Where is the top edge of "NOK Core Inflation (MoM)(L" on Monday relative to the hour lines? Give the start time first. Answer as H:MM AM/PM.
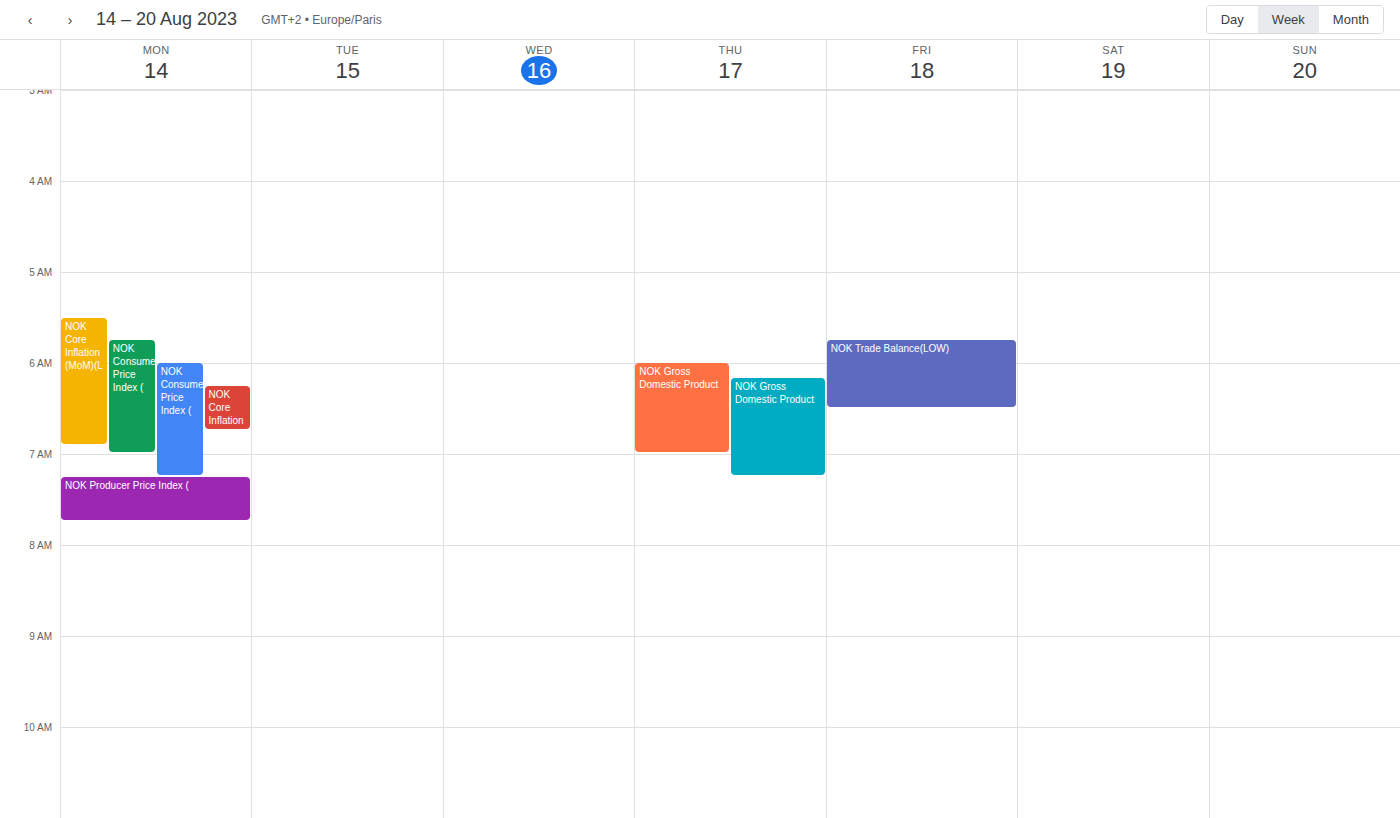
5:30 AM -- halfway between the 5 AM and 6 AM lines.